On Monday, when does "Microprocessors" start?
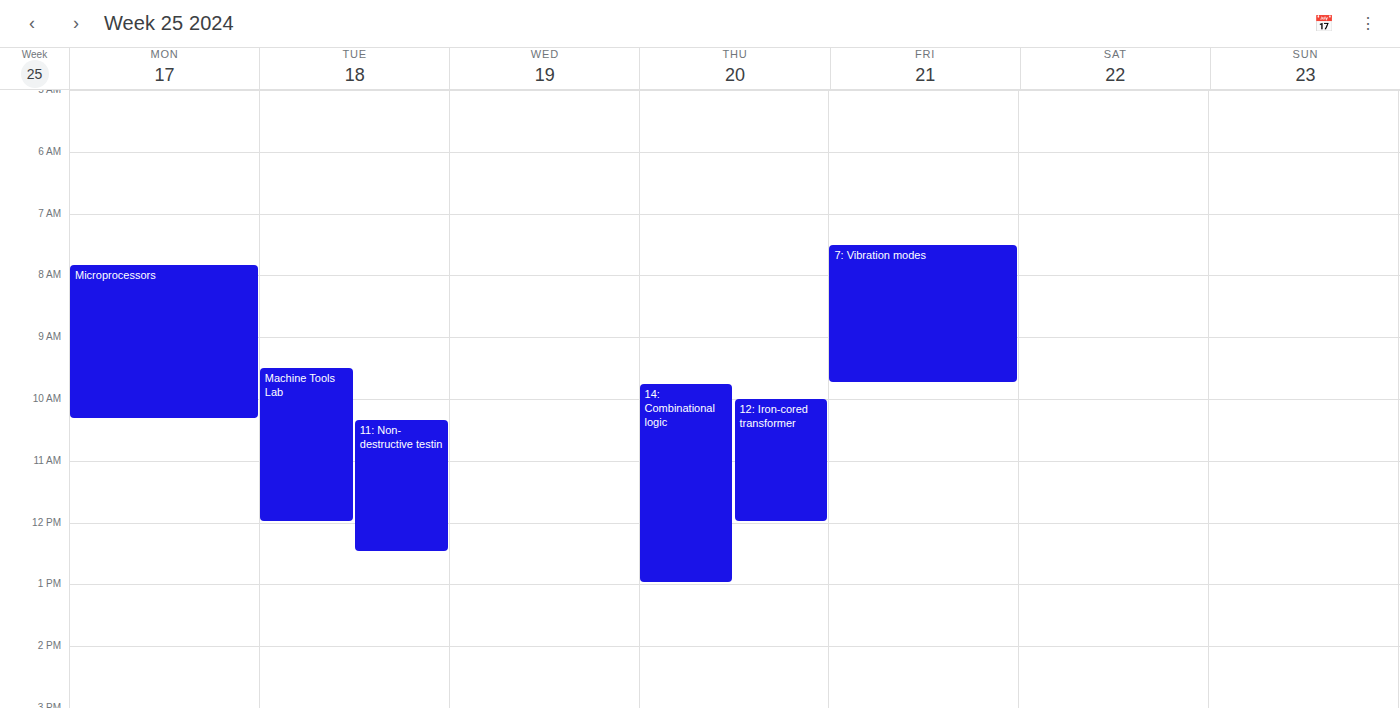
7:50 AM